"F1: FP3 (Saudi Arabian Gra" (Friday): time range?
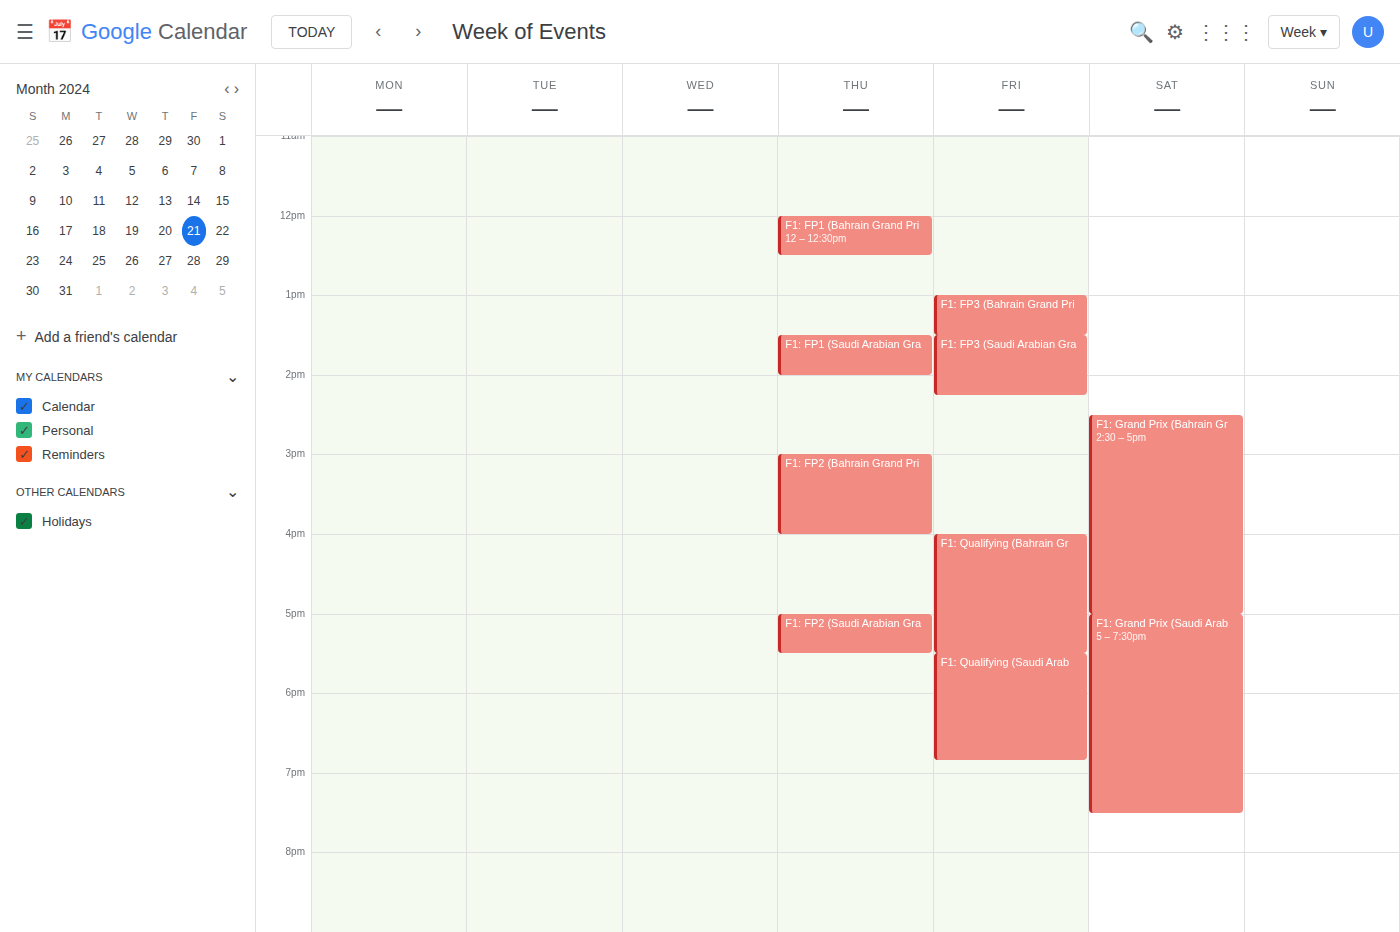
1:30 PM to 2:15 PM